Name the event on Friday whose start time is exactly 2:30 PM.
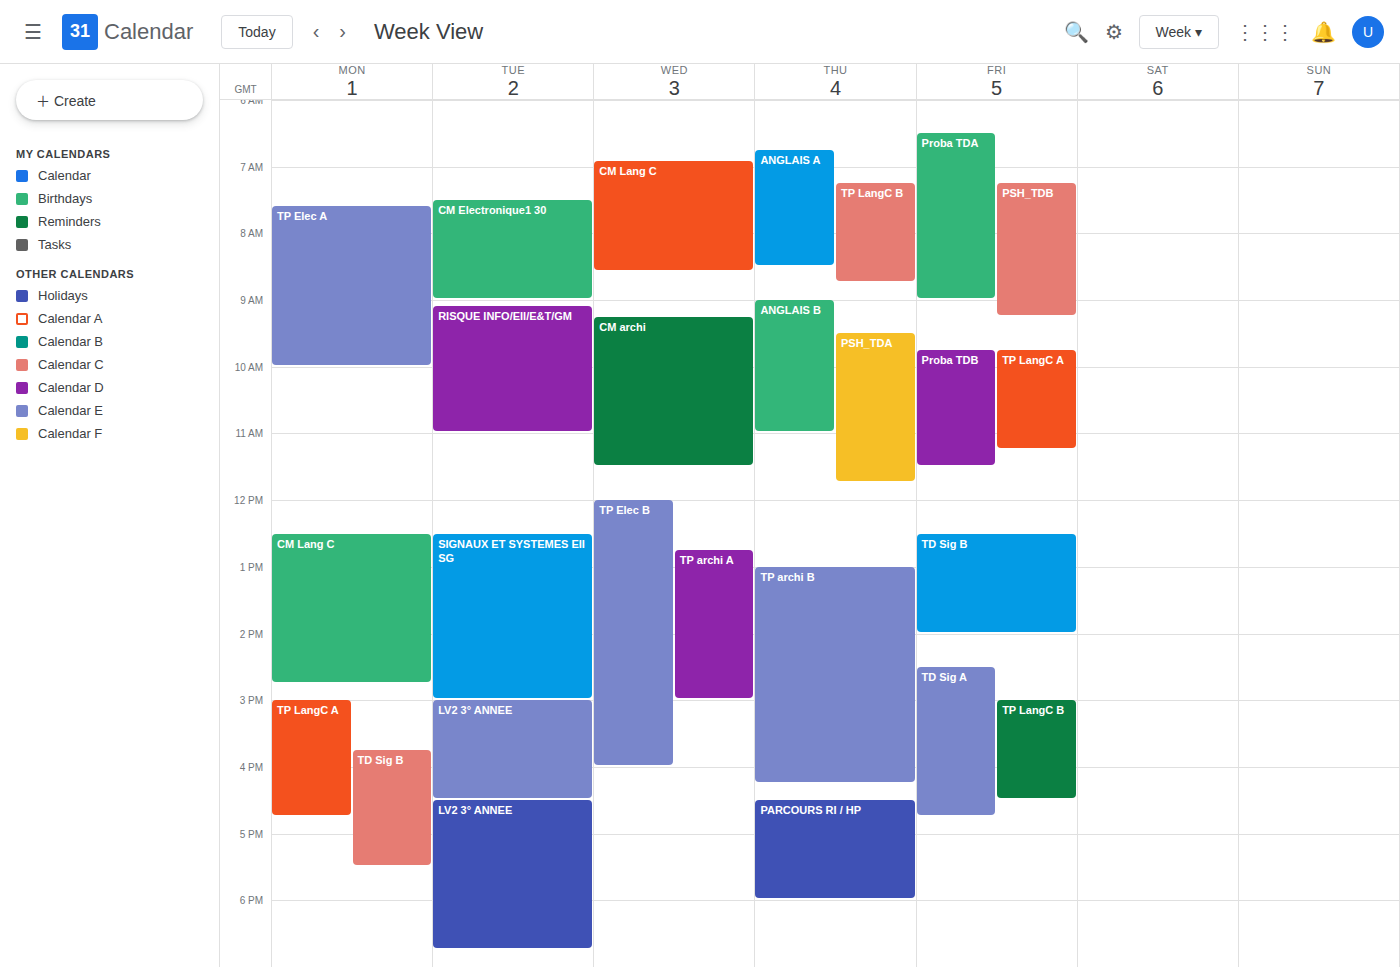
"TD Sig A"